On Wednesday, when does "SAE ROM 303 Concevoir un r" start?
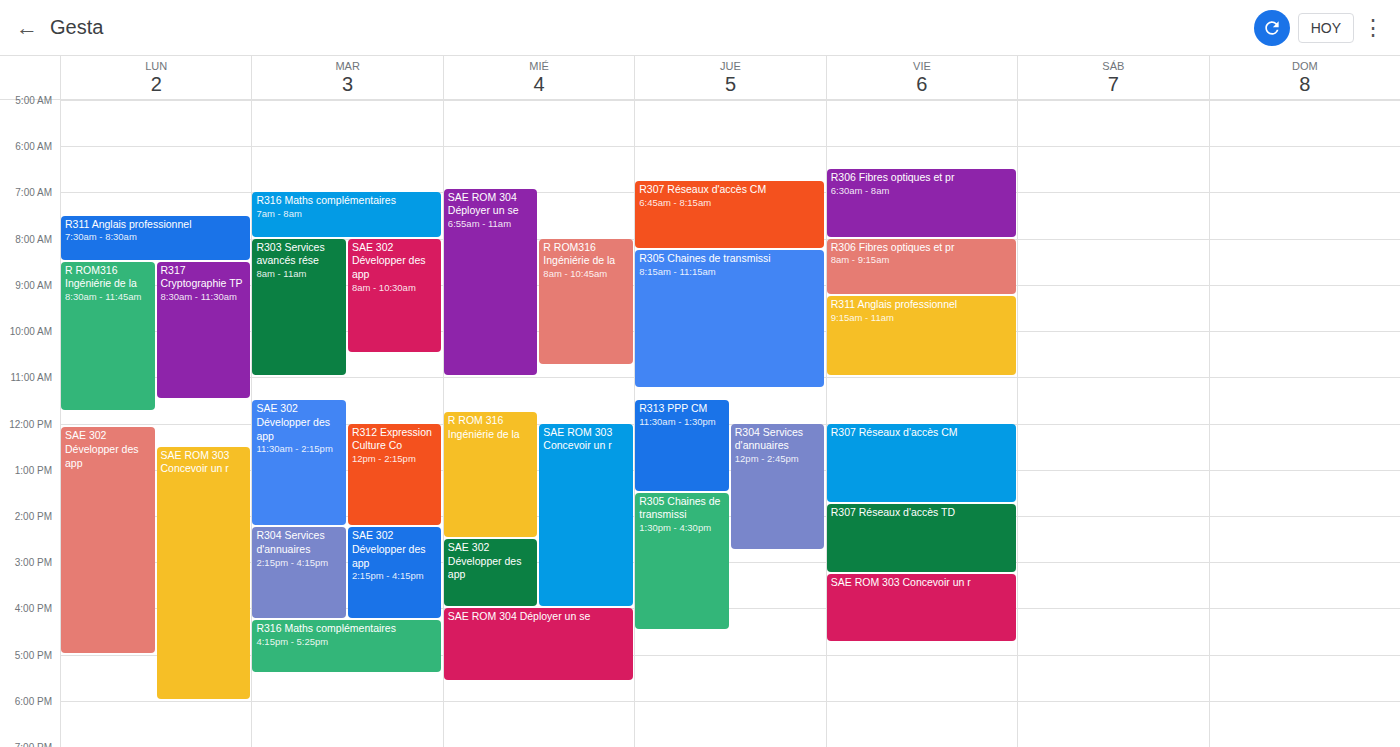
12:00 PM